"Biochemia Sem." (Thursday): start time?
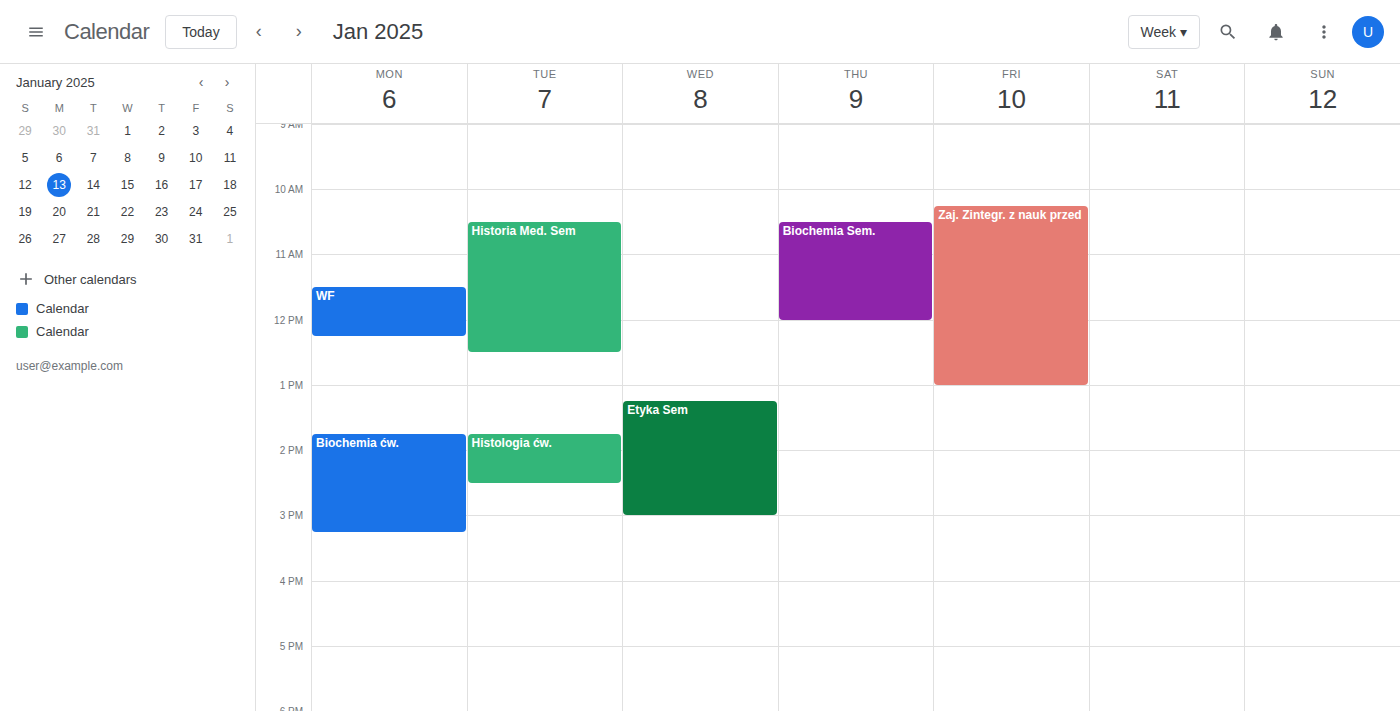
10:30 AM